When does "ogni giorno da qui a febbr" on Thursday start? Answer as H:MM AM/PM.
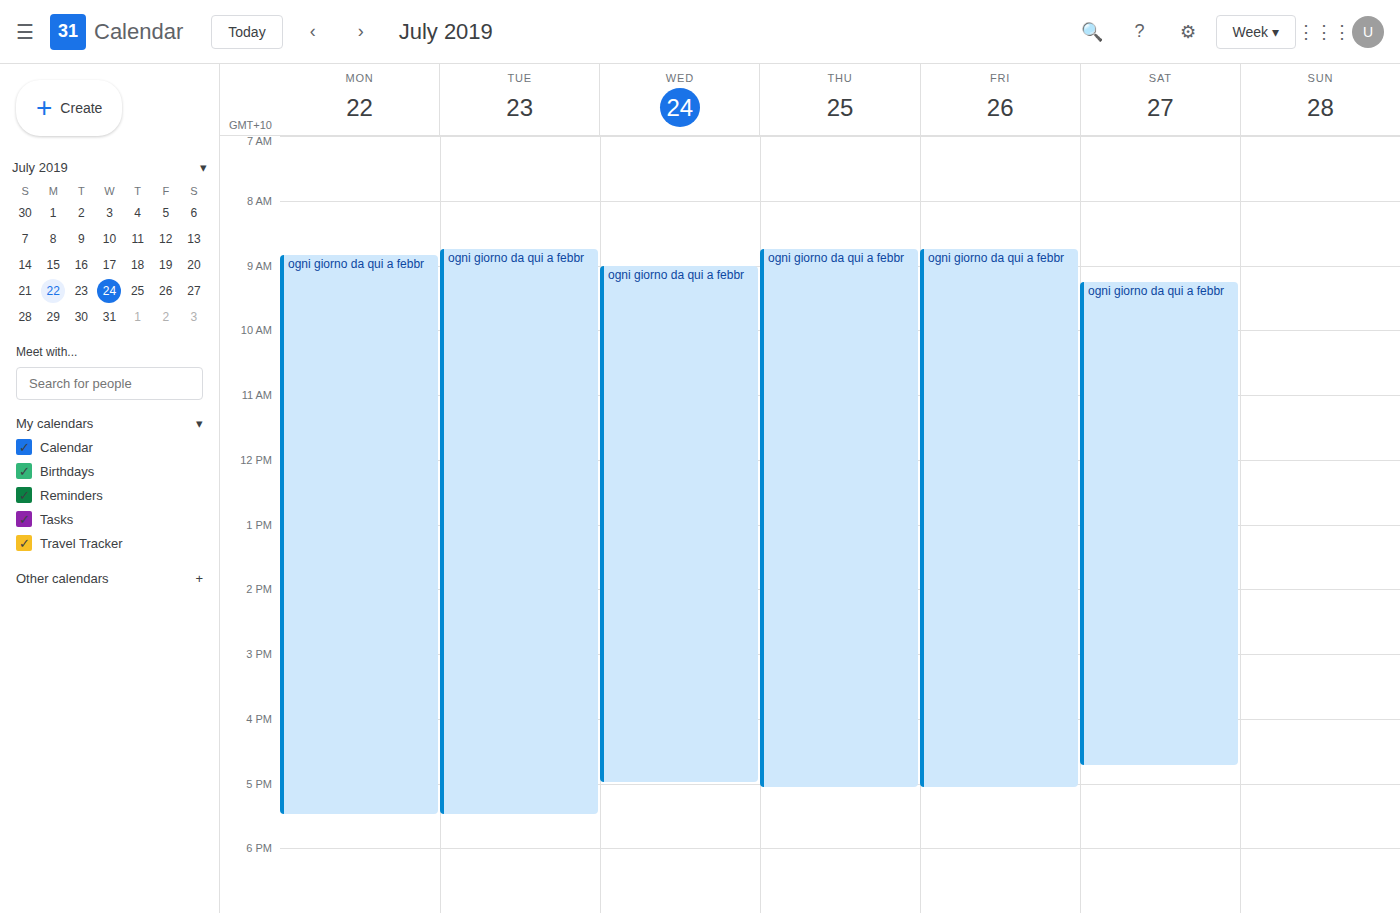
8:45 AM